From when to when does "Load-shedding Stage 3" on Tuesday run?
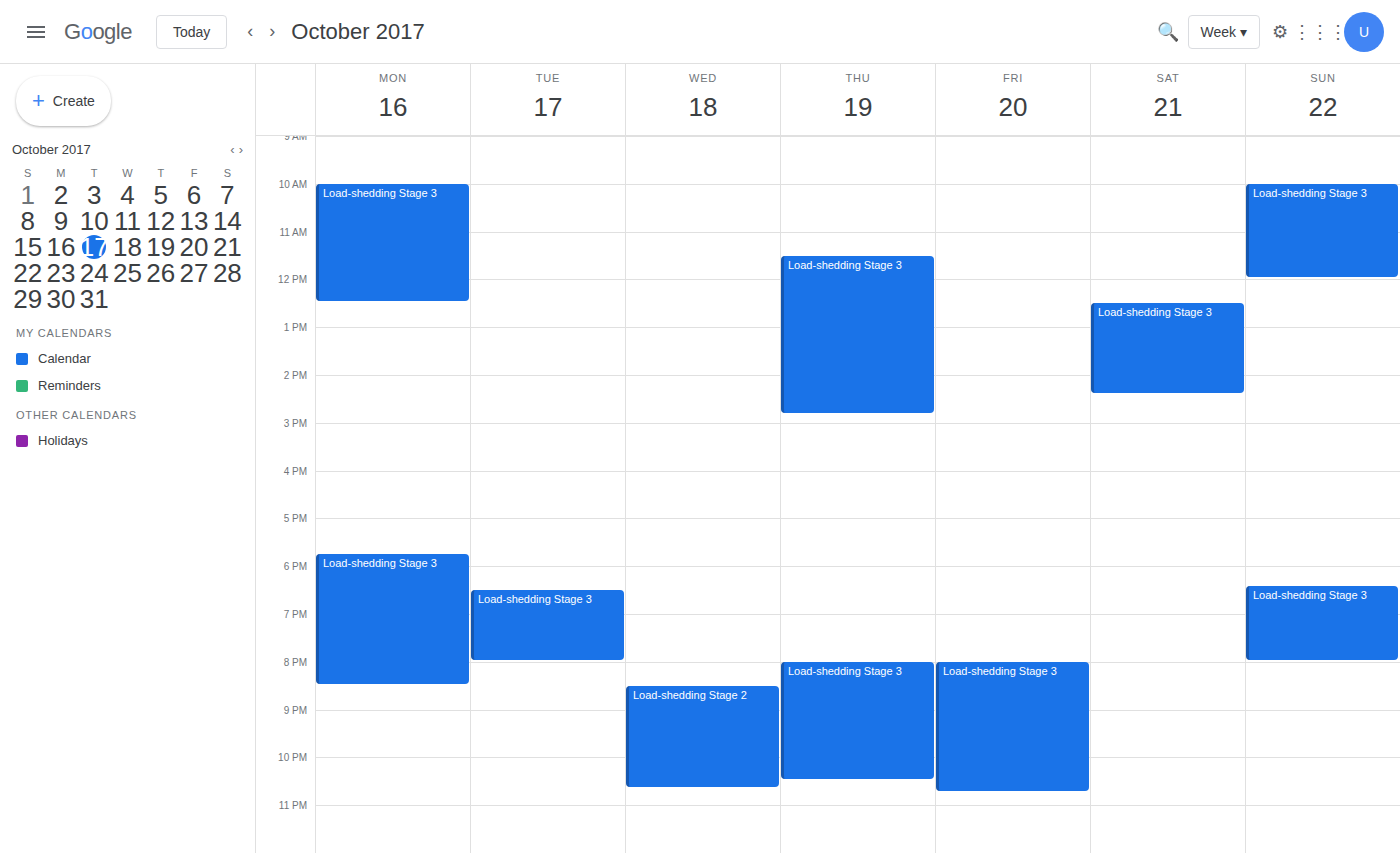
6:30 PM to 8:00 PM